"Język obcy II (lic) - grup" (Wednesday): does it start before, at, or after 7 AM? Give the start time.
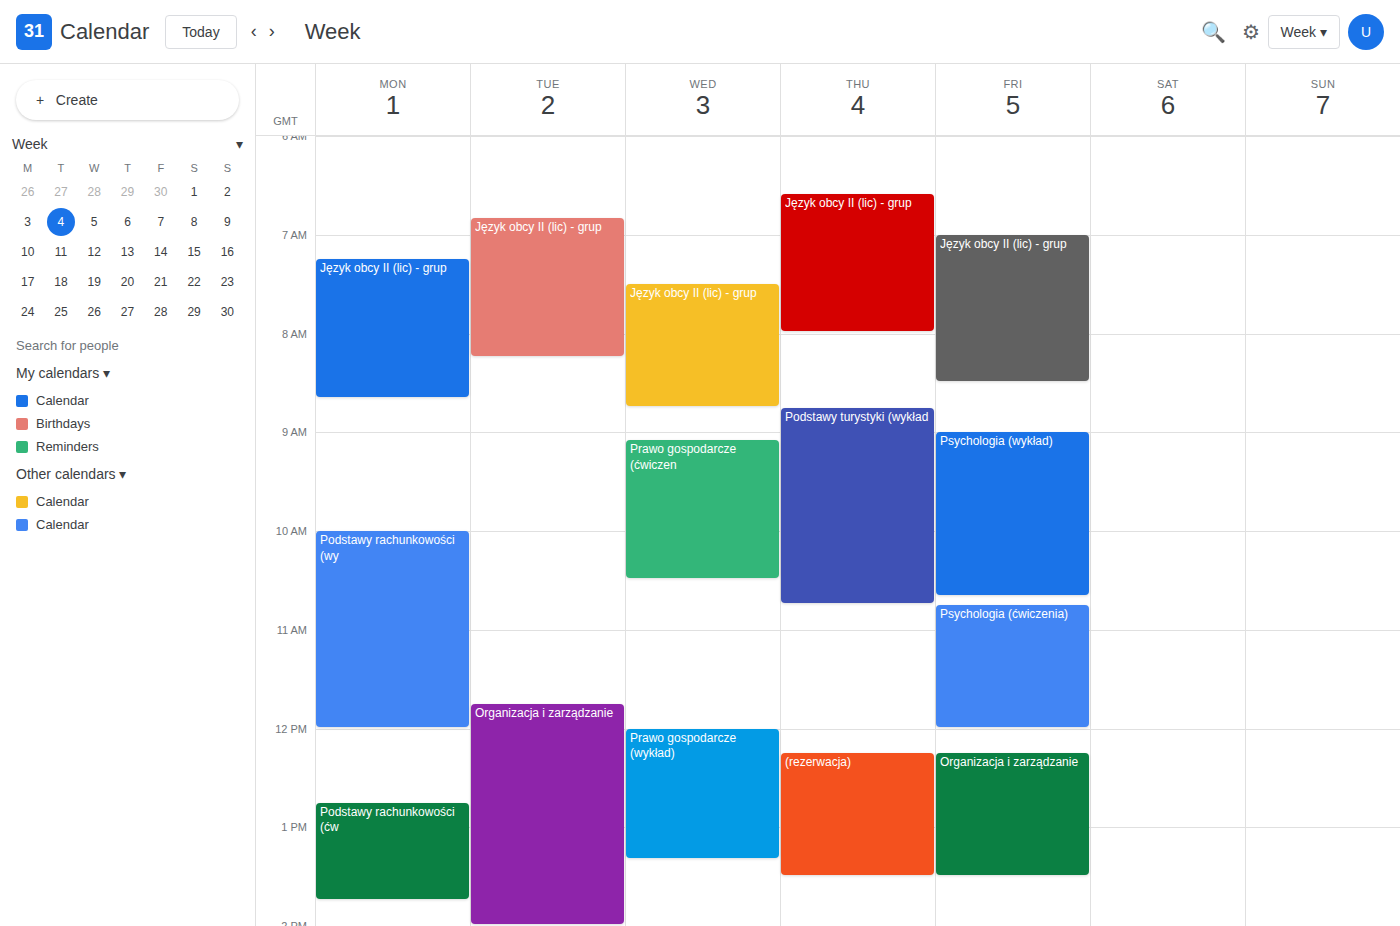
7:30 AM -- after 7 AM, 30 minutes below the 7 AM line.